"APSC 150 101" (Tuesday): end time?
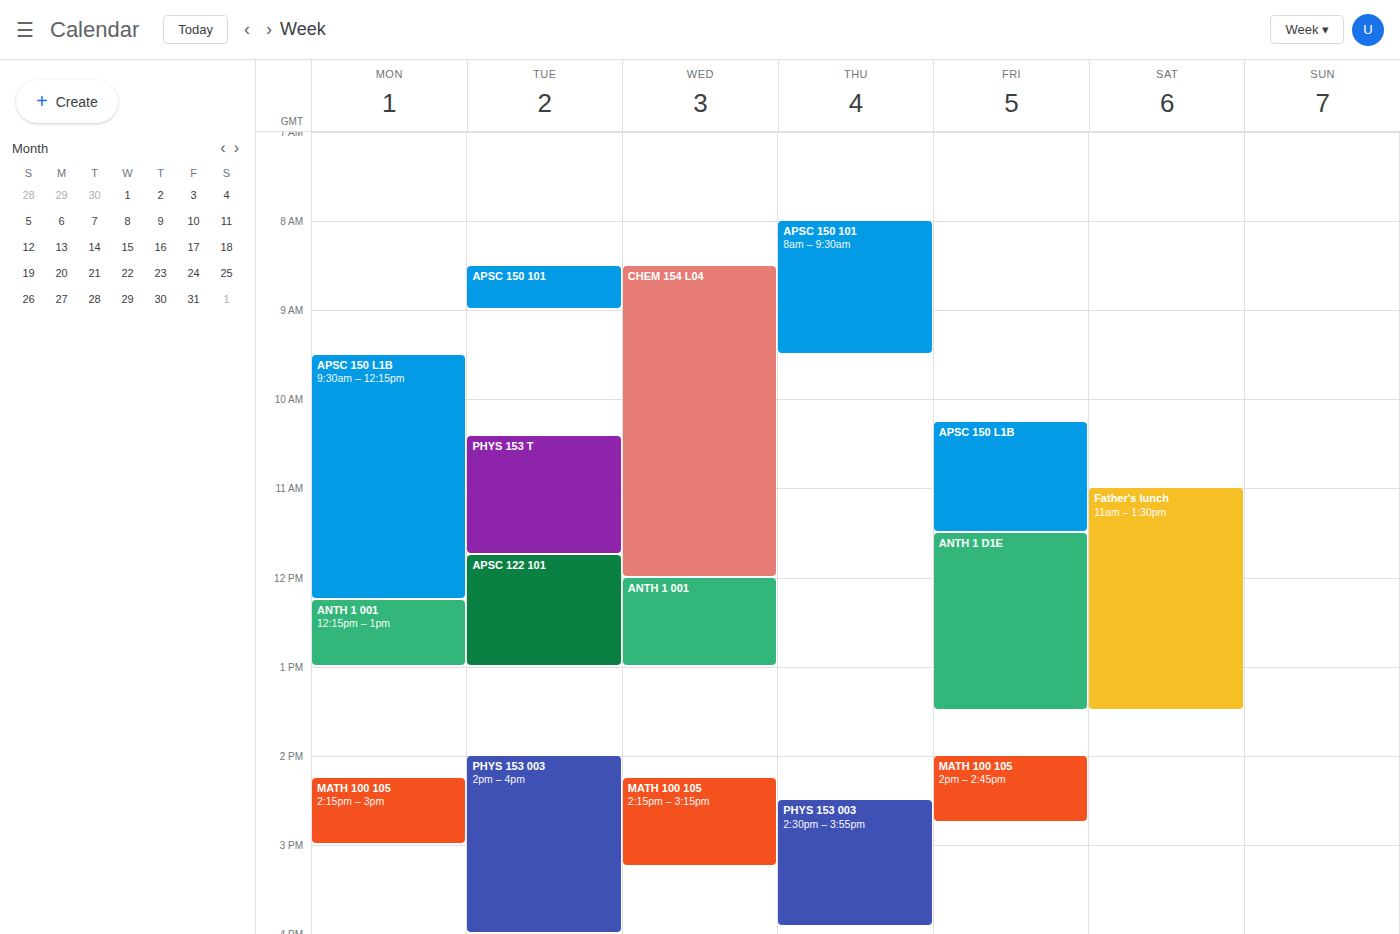
09:00